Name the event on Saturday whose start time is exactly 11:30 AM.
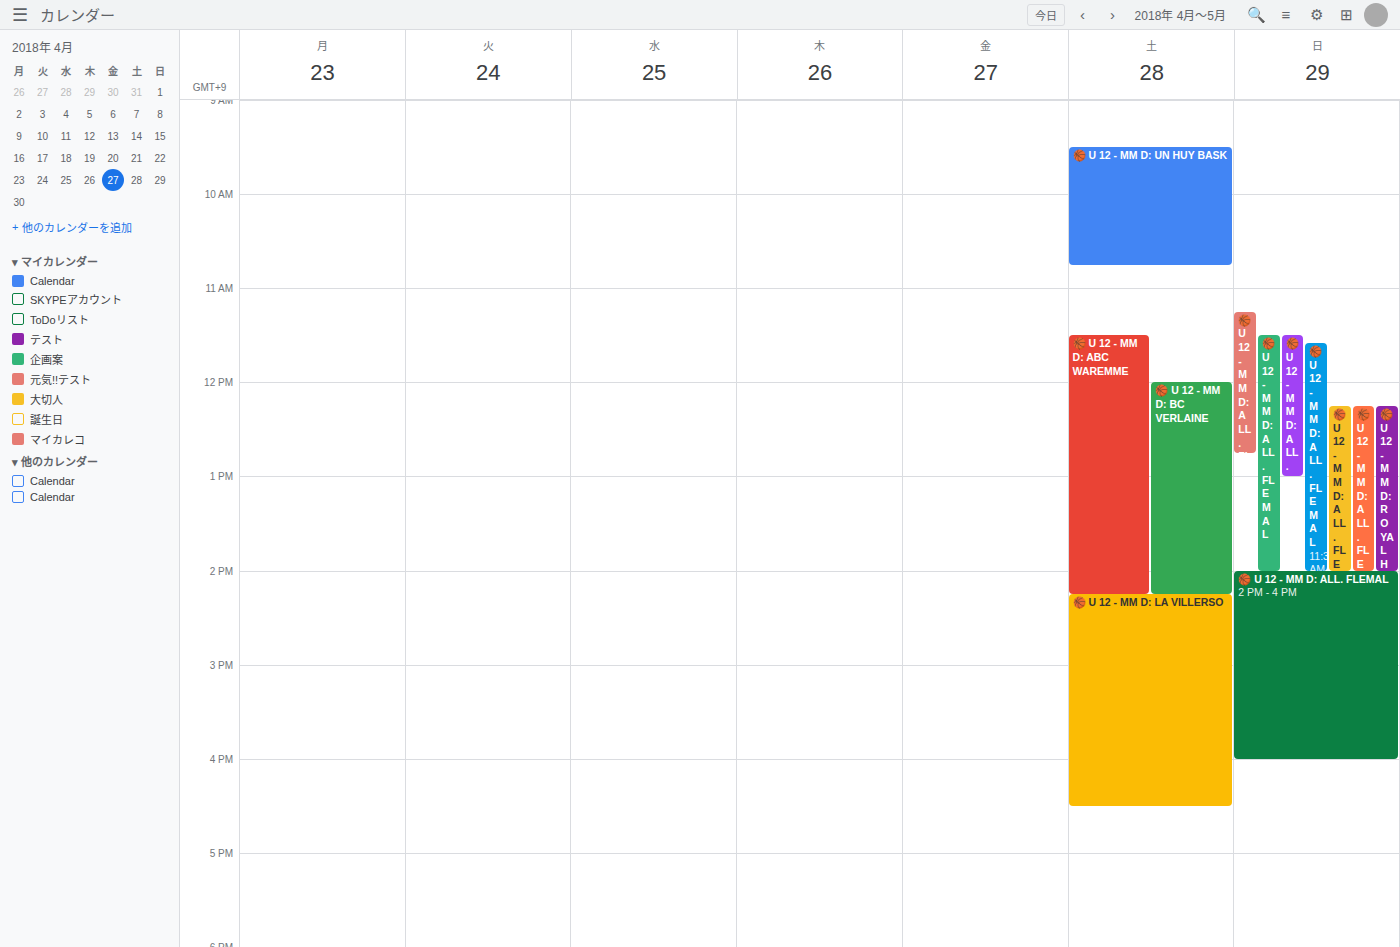
"🏀 U 12 - MM D: ABC WAREMME"